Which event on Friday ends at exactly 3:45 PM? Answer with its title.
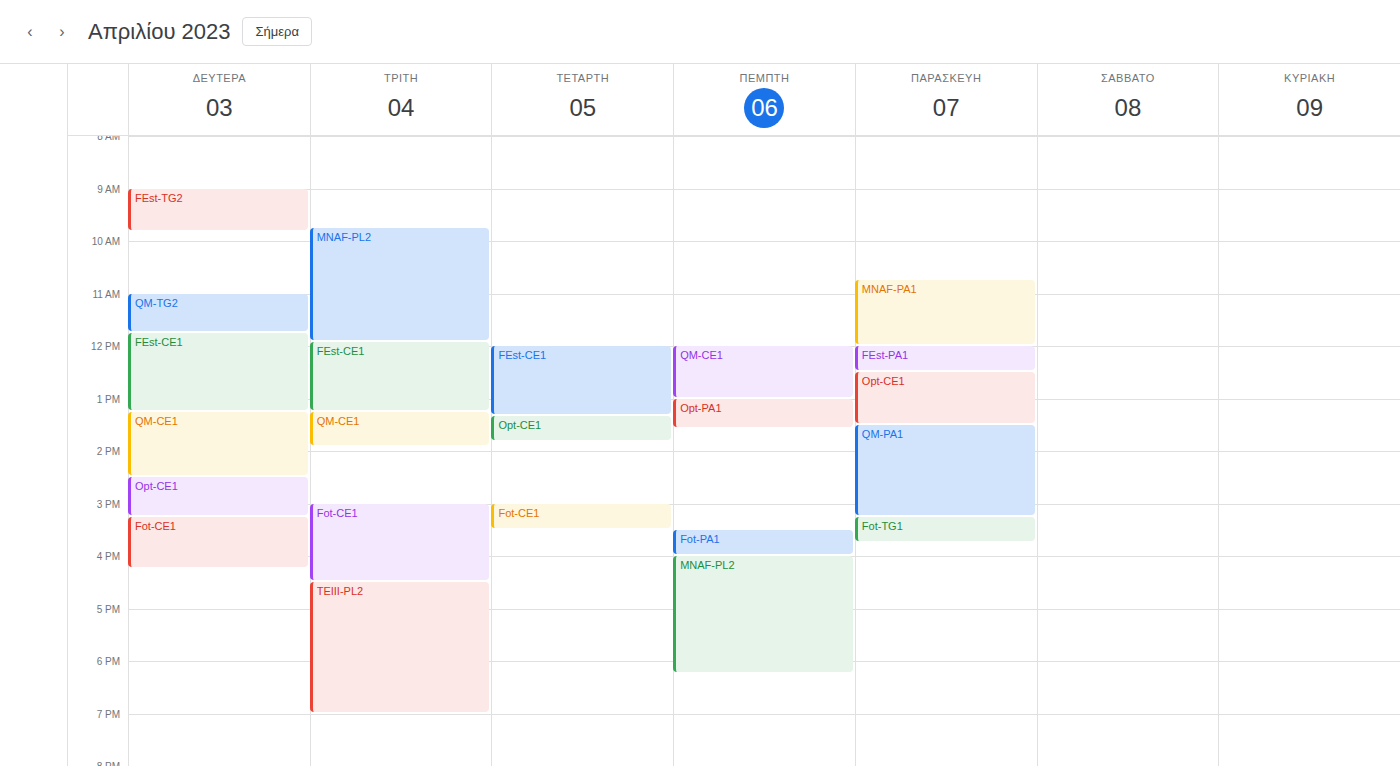
"Fot-TG1"